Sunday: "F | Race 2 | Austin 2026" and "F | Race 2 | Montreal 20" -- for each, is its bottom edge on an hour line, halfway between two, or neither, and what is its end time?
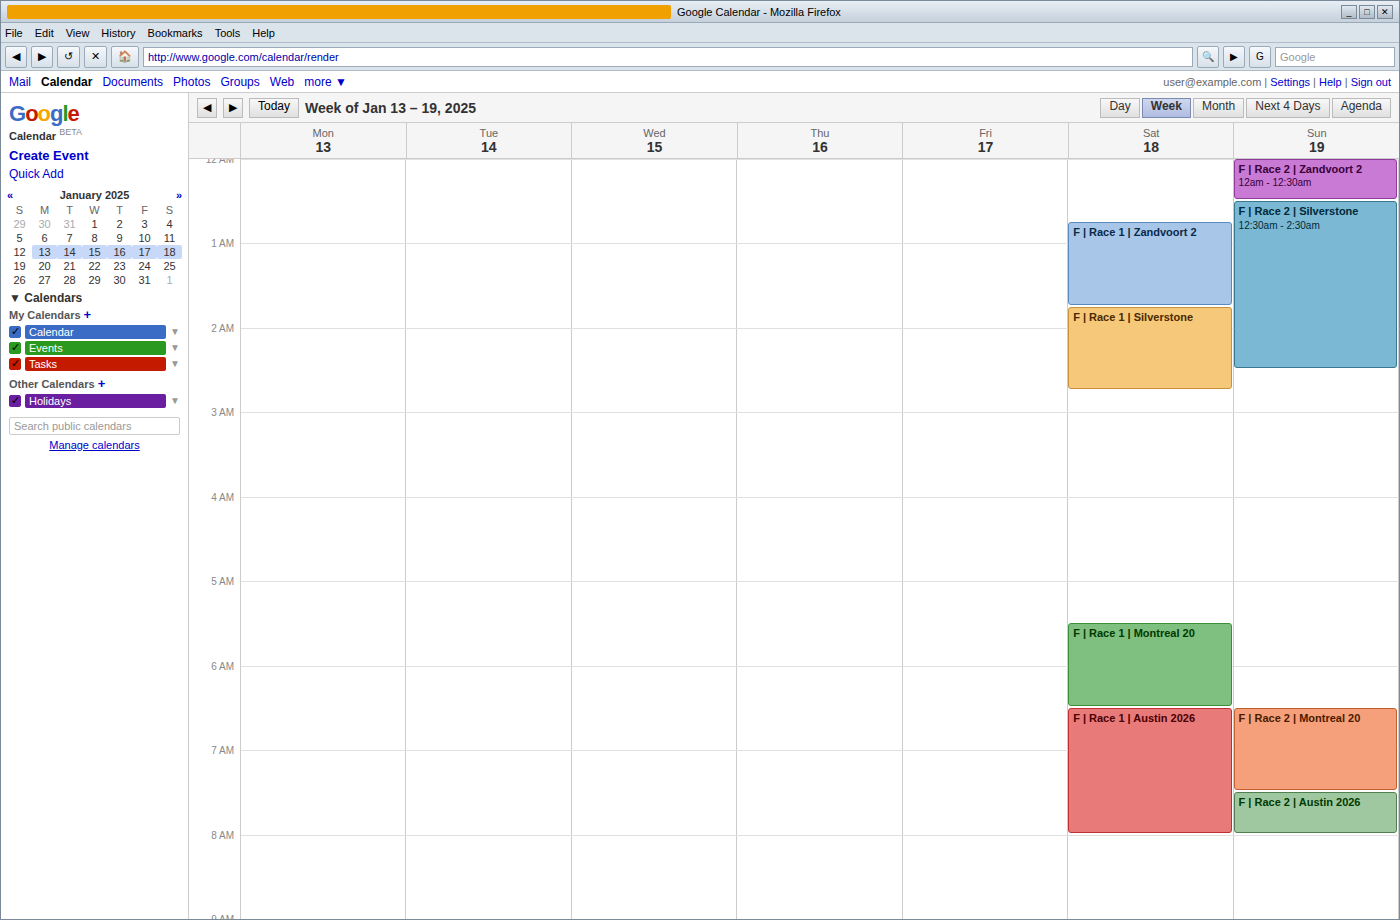
"F | Race 2 | Austin 2026": 8:00 AM, exactly on the 8 AM line. "F | Race 2 | Montreal 20": 7:30 AM, halfway between the 7 AM and 8 AM lines.